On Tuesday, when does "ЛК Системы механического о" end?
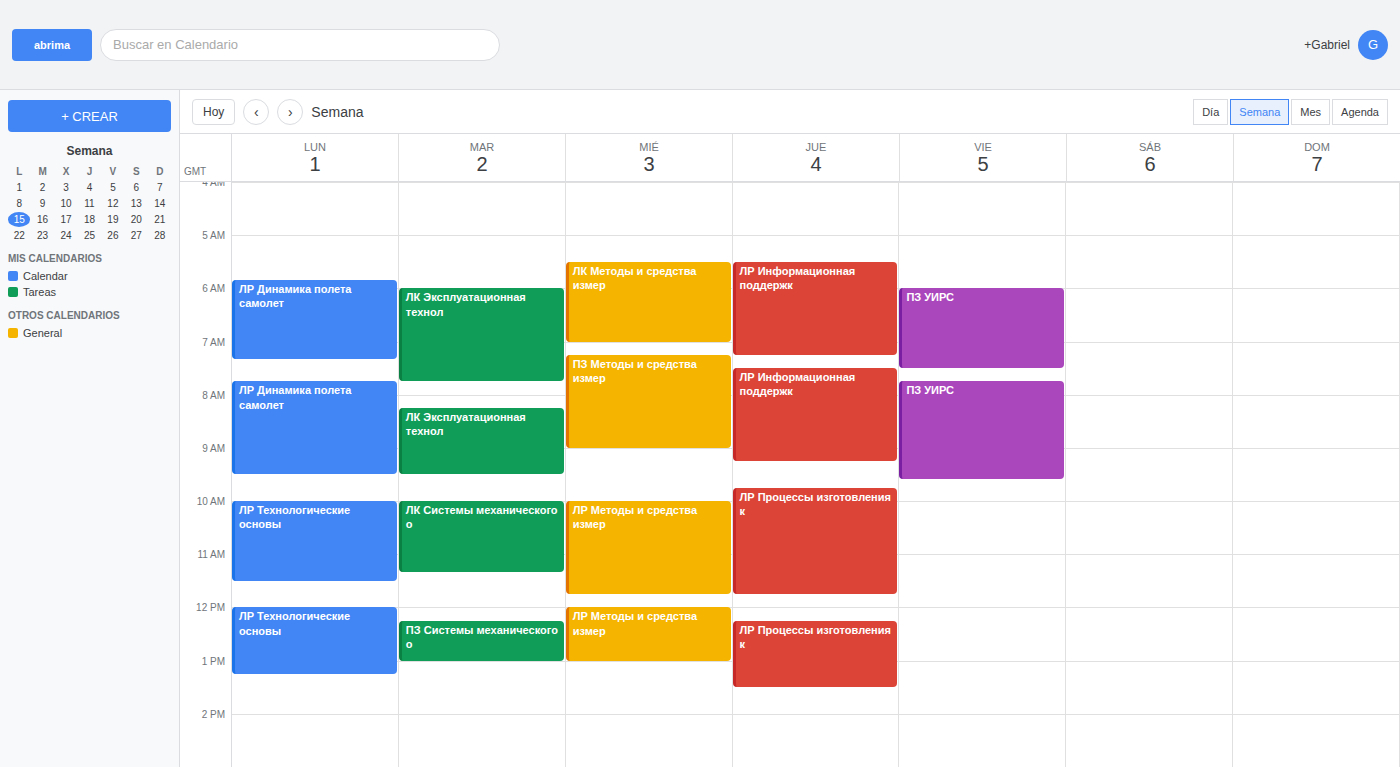
11:20 AM